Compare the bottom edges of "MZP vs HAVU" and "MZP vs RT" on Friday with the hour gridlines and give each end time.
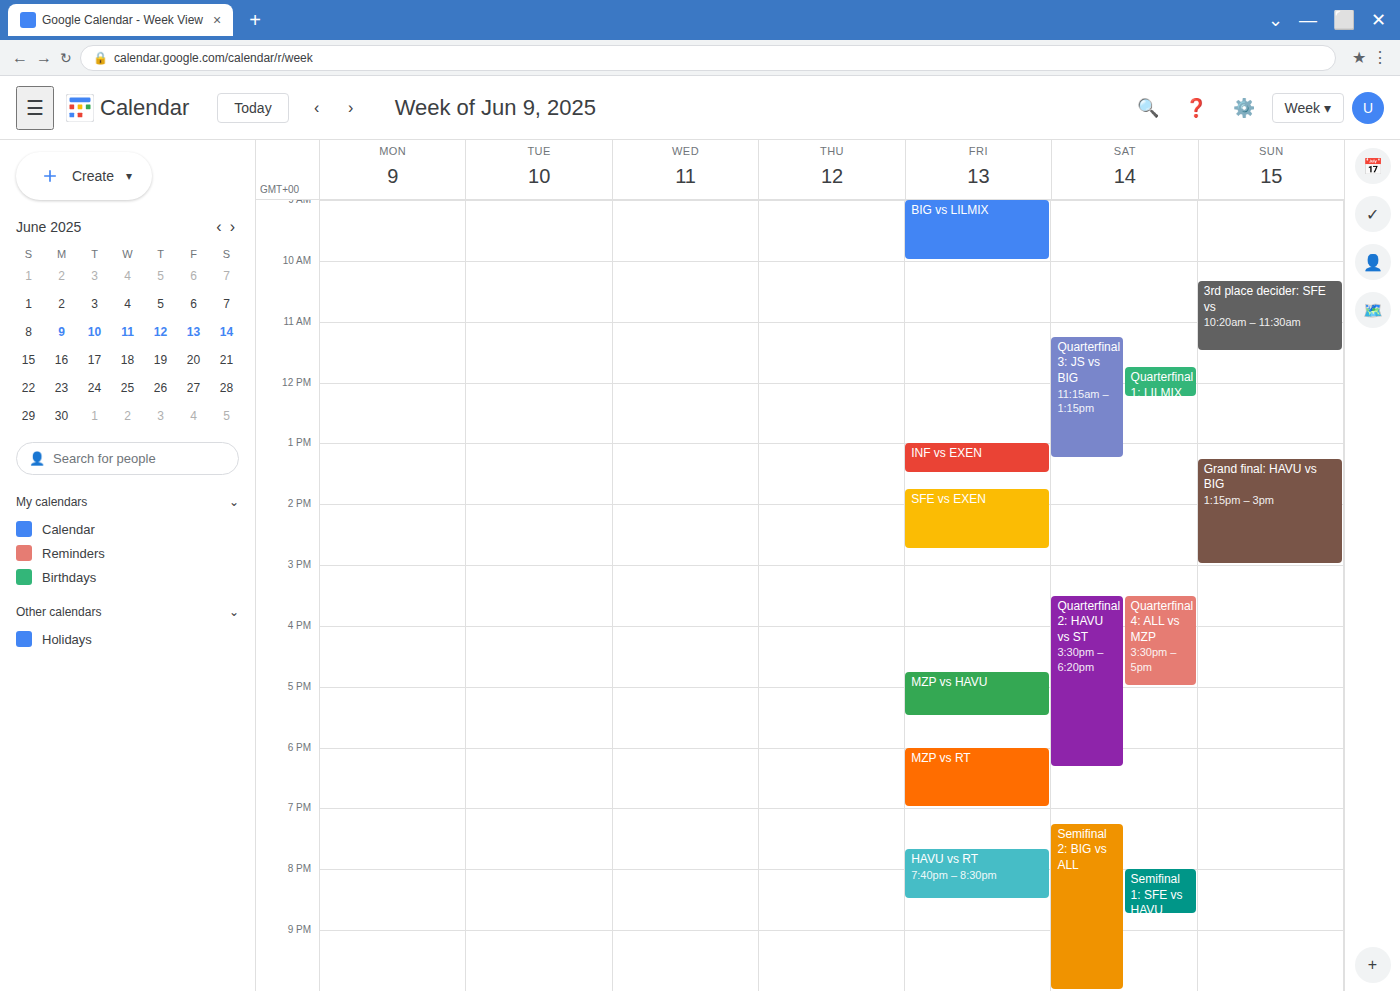
"MZP vs HAVU": 5:30 PM, halfway between the 5 PM and 6 PM lines. "MZP vs RT": 7:00 PM, exactly on the 7 PM line.